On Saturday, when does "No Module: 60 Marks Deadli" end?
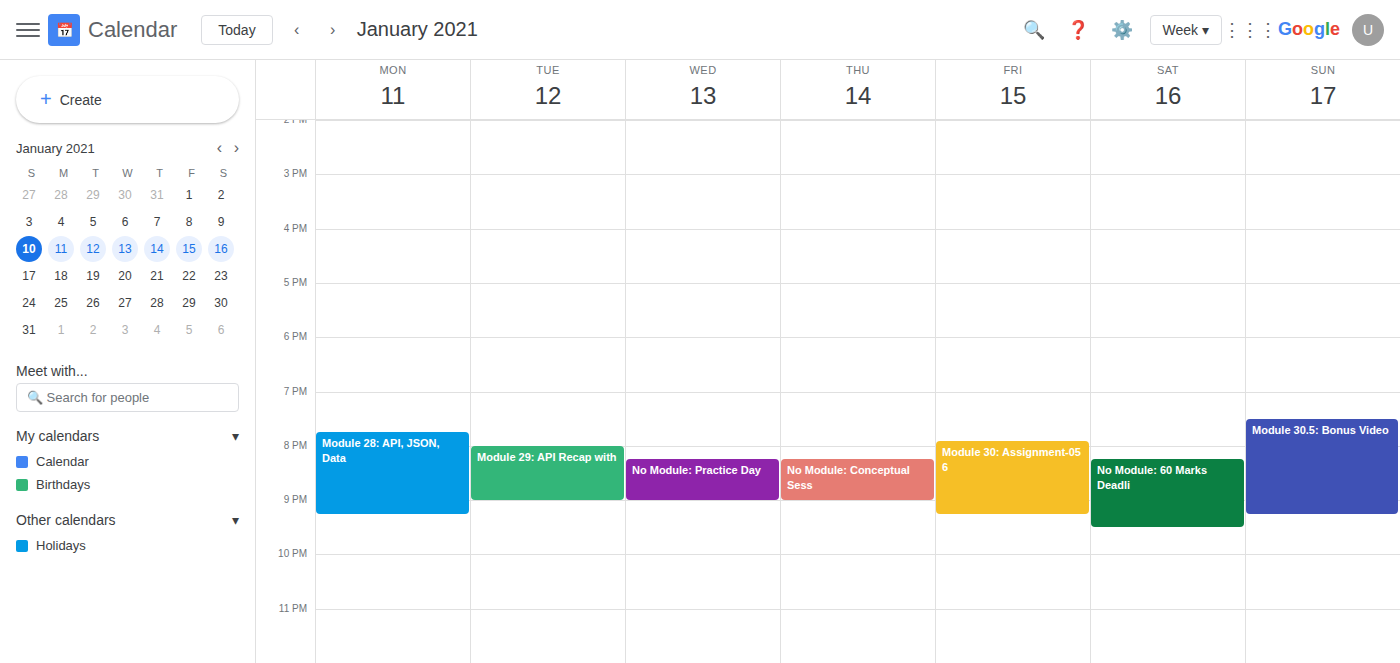
21:30